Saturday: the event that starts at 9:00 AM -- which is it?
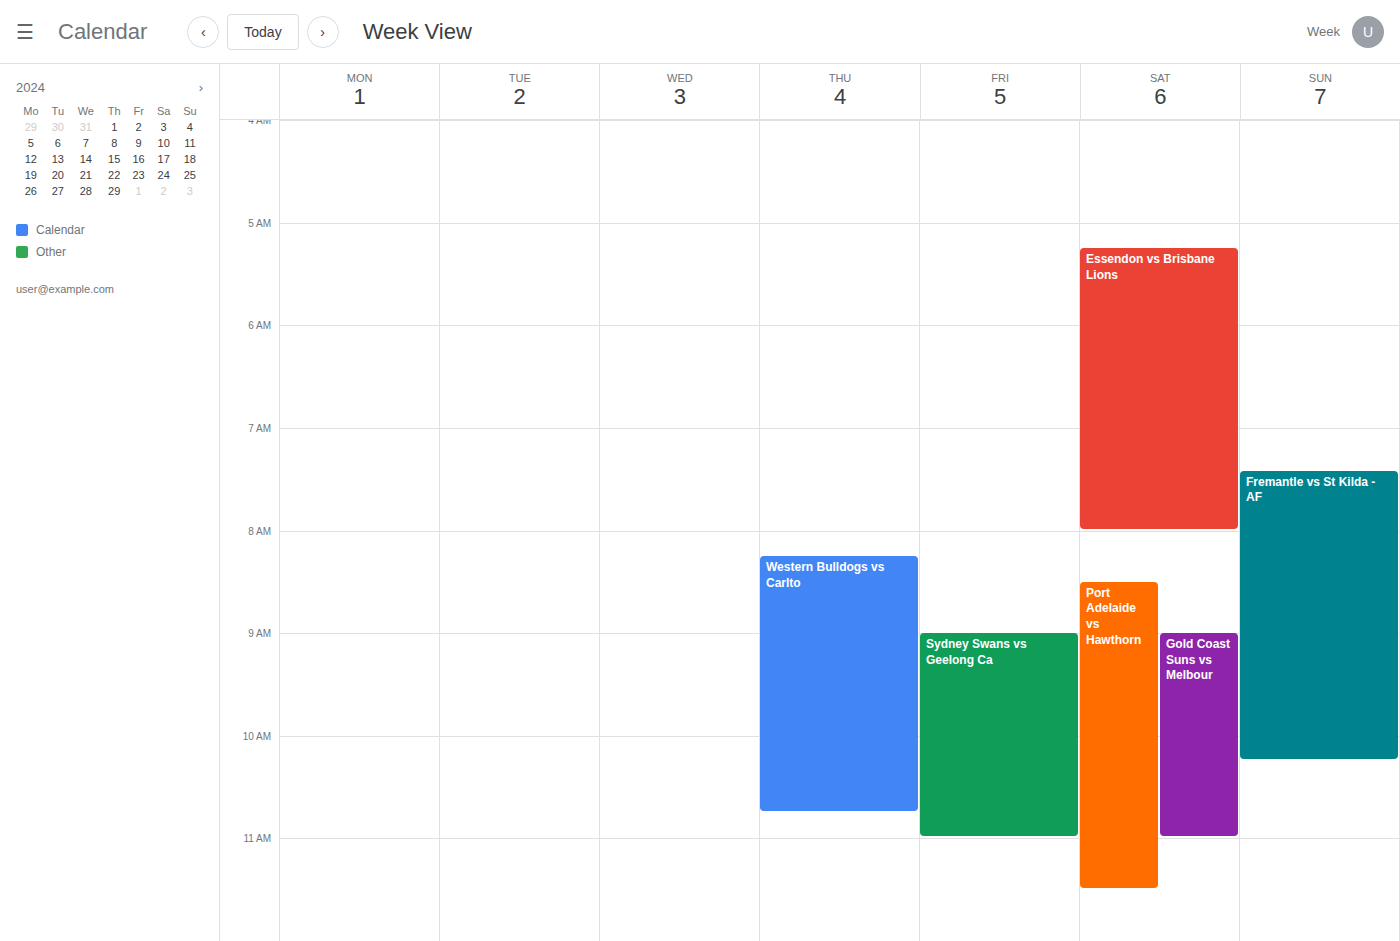
"Gold Coast Suns vs Melbour"